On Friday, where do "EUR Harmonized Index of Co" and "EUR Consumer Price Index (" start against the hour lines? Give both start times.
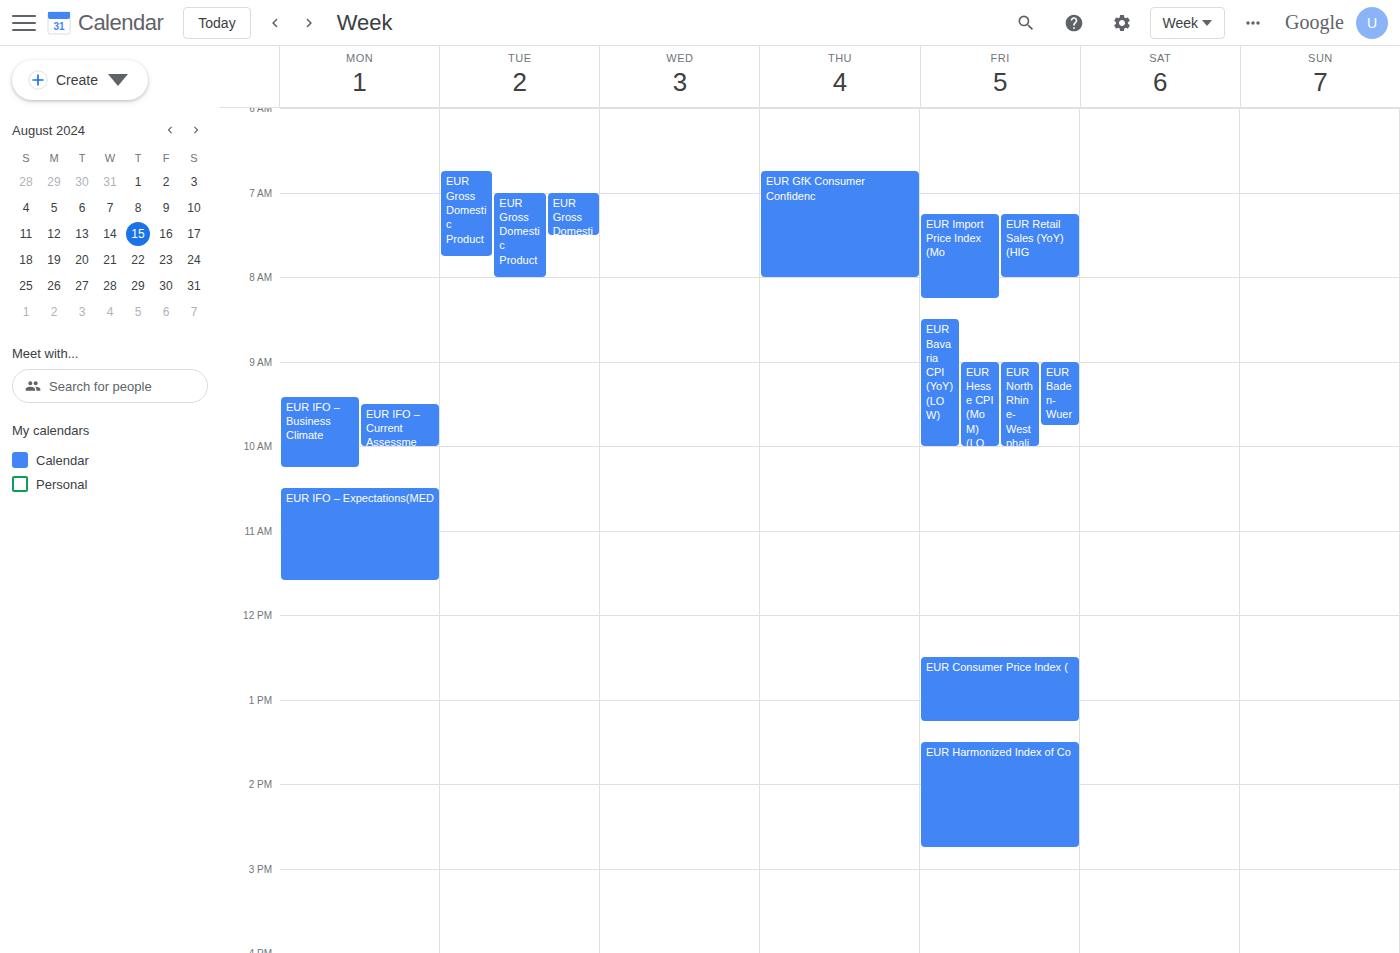
"EUR Harmonized Index of Co": 1:30 PM, halfway between the 1 PM and 2 PM lines. "EUR Consumer Price Index (": 12:30 PM, halfway between the 12 PM and 1 PM lines.